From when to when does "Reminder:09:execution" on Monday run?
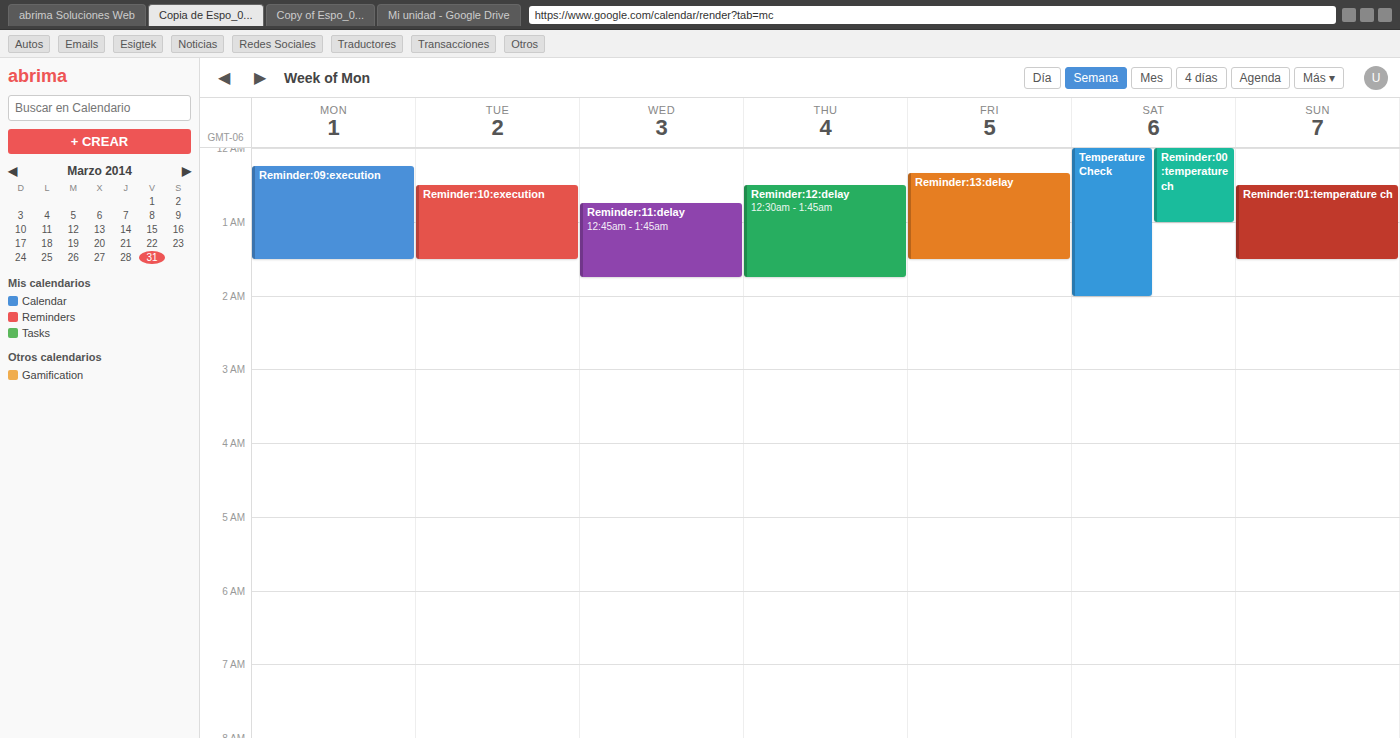
12:15 AM to 1:30 AM